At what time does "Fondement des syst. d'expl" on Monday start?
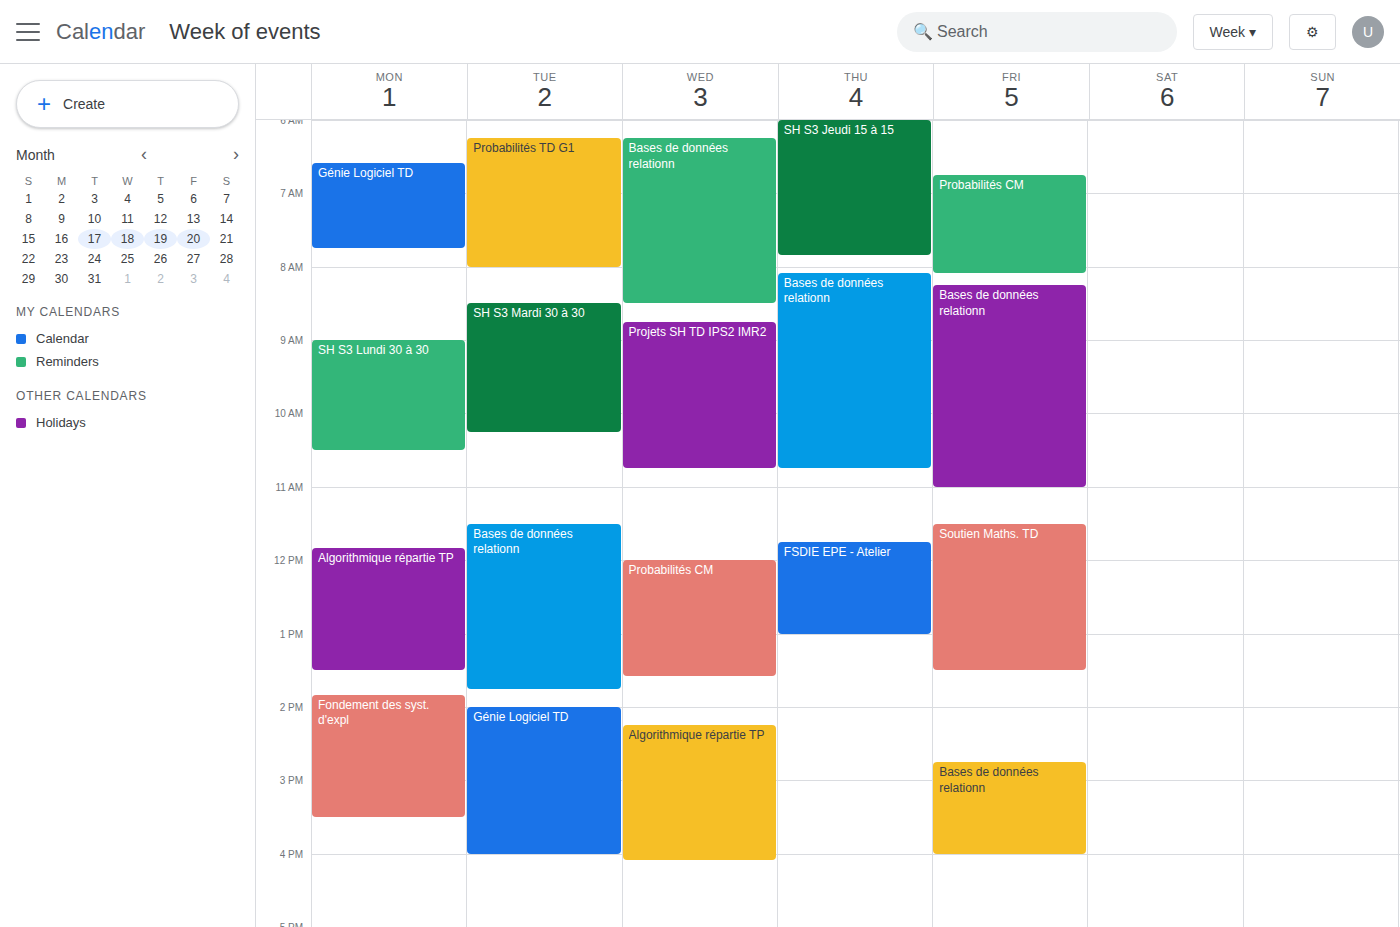
1:50 PM